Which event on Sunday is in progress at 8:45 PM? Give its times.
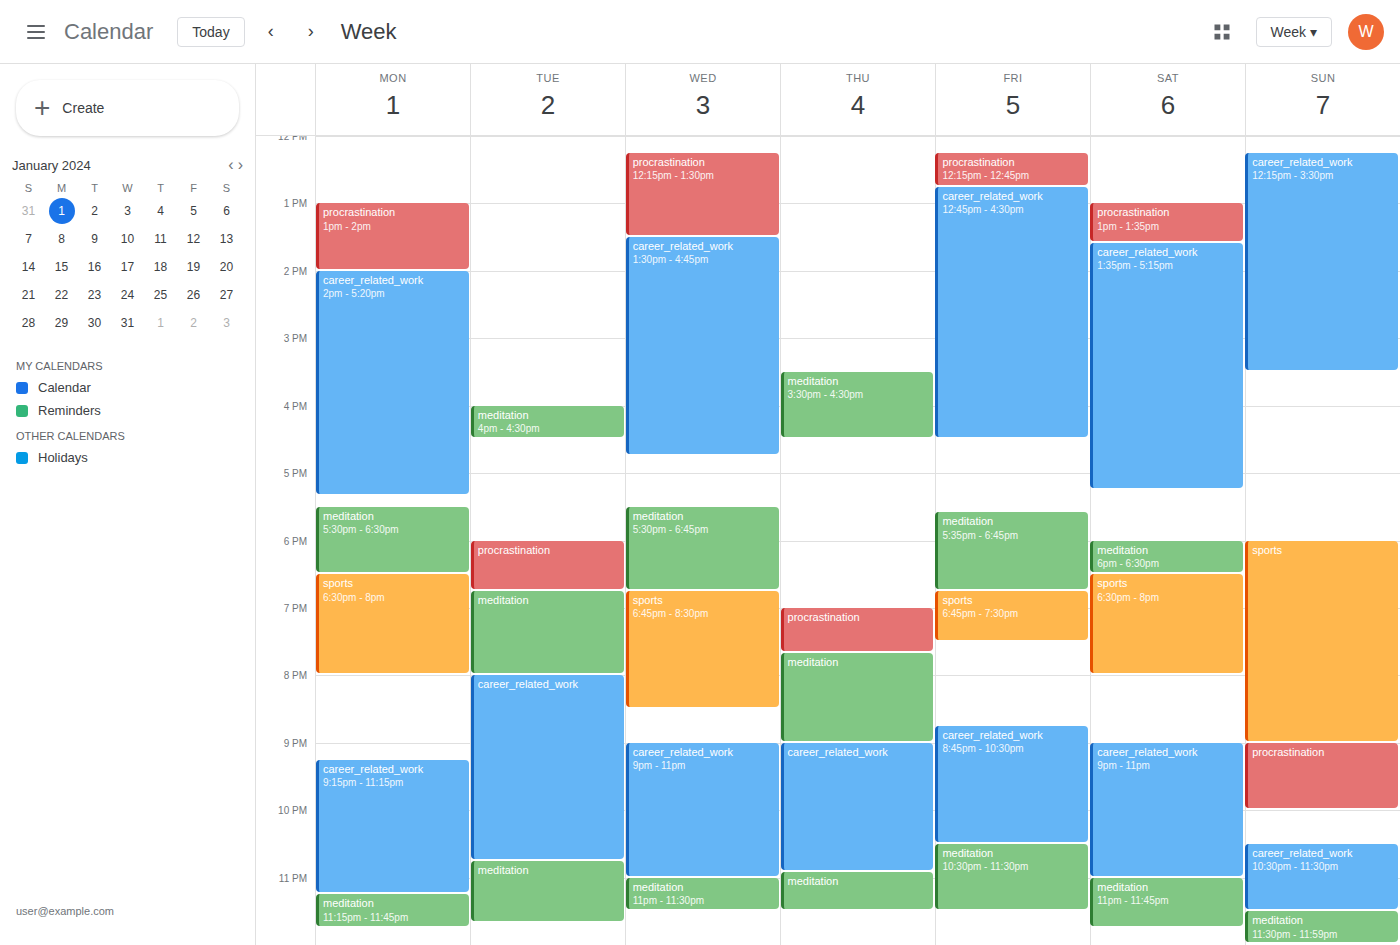
"sports", 6:00 PM to 9:00 PM